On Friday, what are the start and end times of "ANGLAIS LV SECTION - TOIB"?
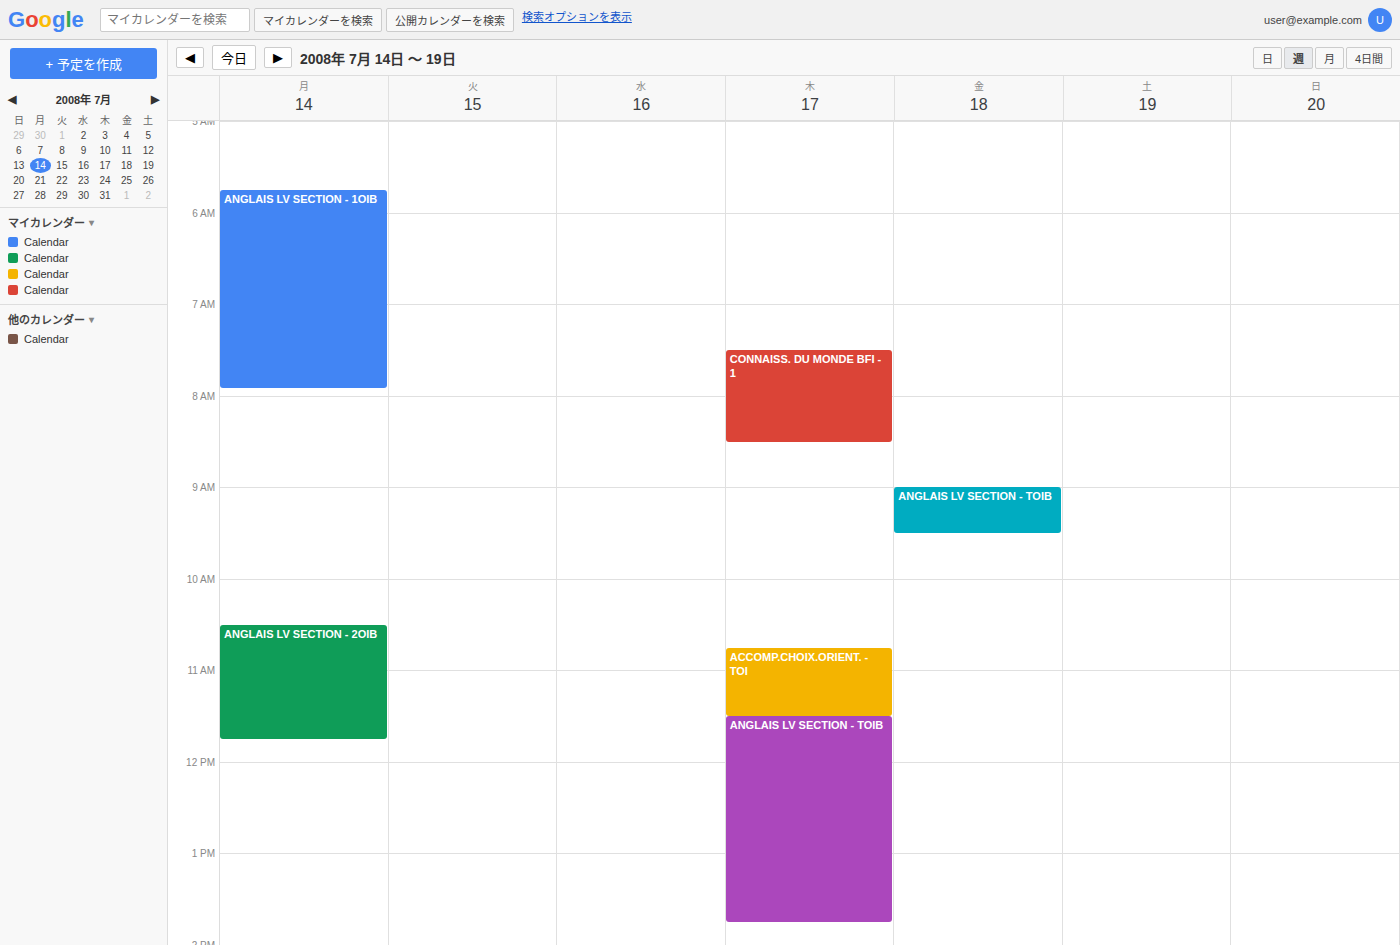
9:00 AM to 9:30 AM